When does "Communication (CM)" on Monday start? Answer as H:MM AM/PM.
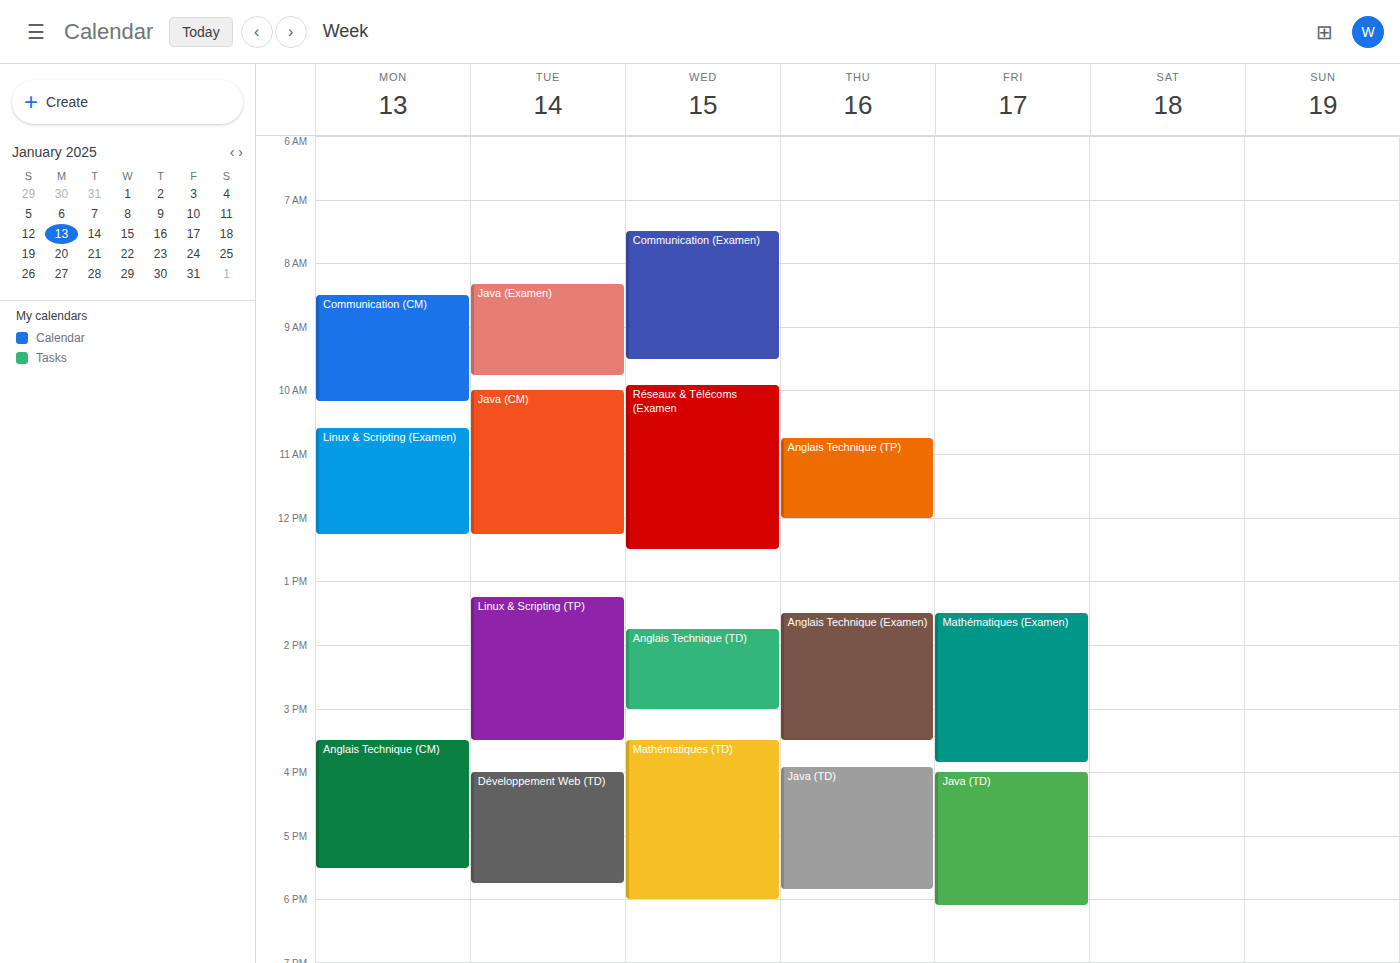
8:30 AM